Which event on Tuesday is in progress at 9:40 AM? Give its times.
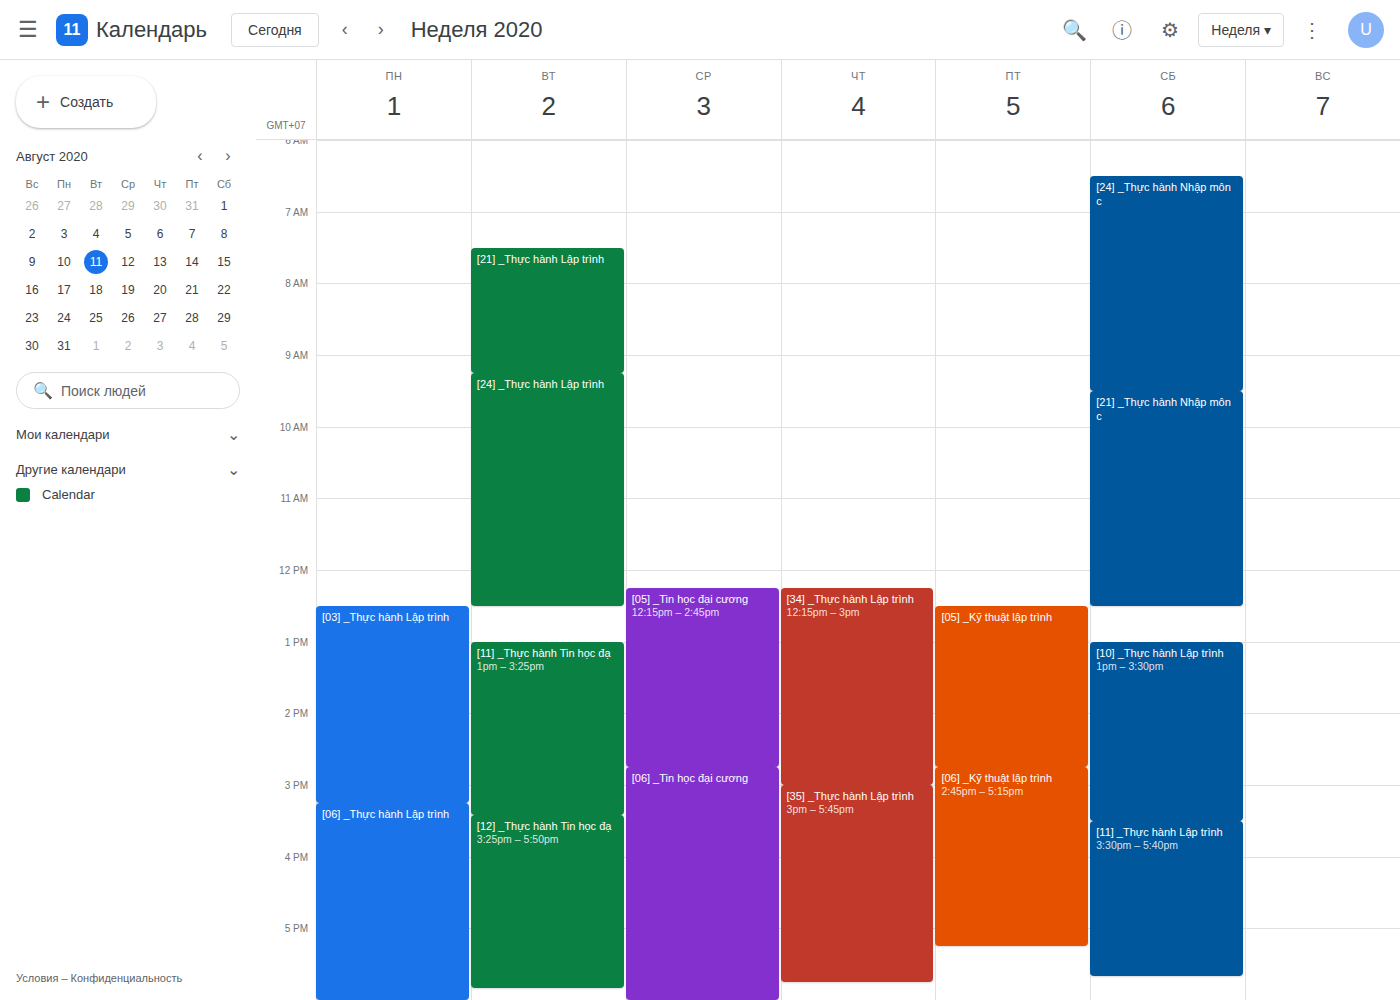
"[24] _Thực hành Lập trình", 9:15 AM to 12:30 PM